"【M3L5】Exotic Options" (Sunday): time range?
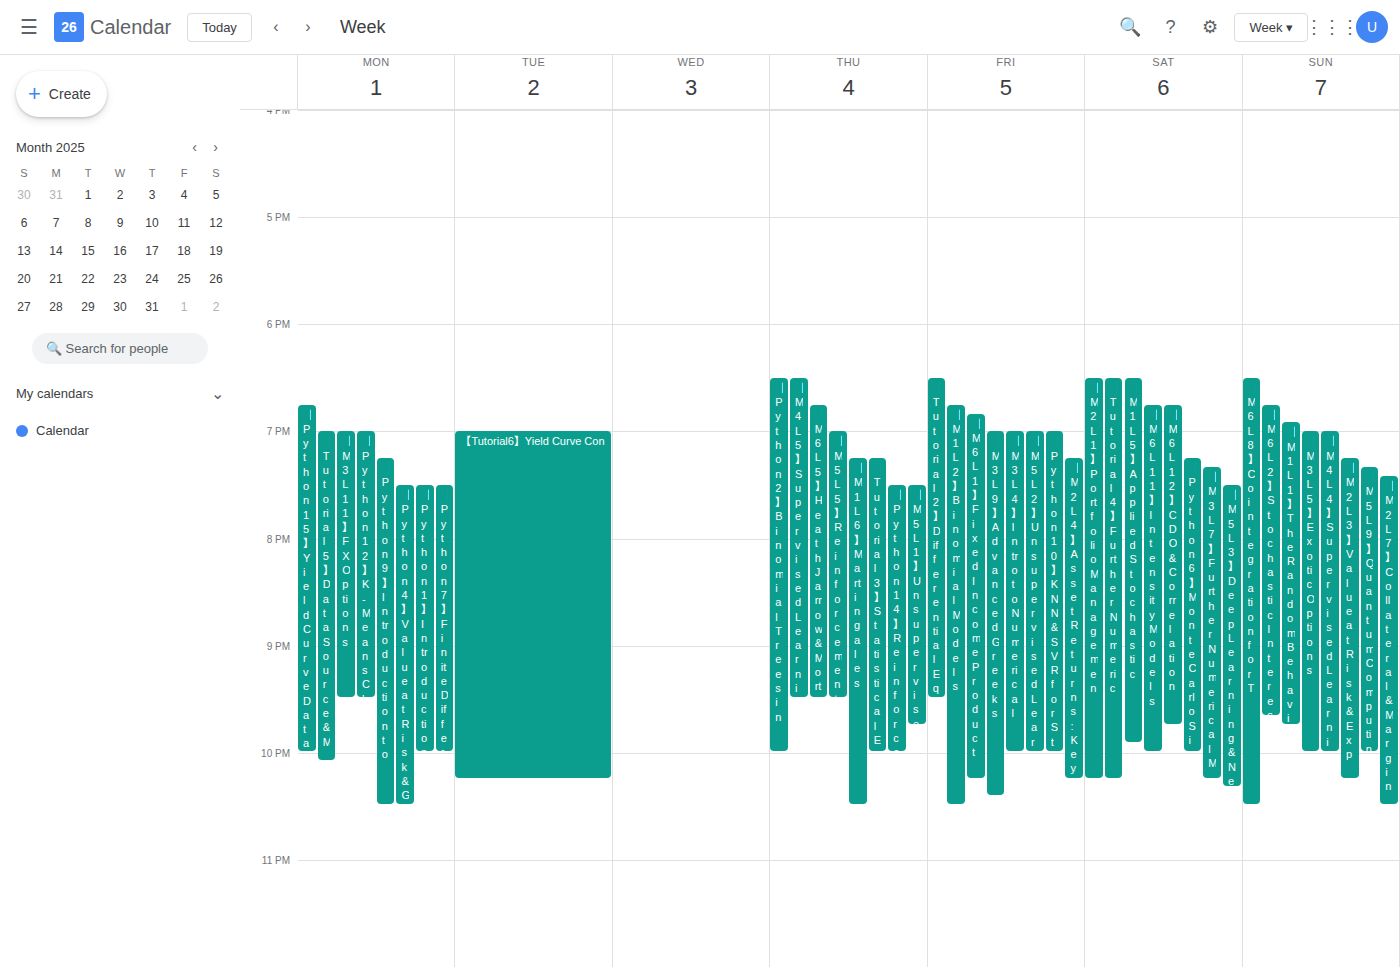
19:00 to 22:00